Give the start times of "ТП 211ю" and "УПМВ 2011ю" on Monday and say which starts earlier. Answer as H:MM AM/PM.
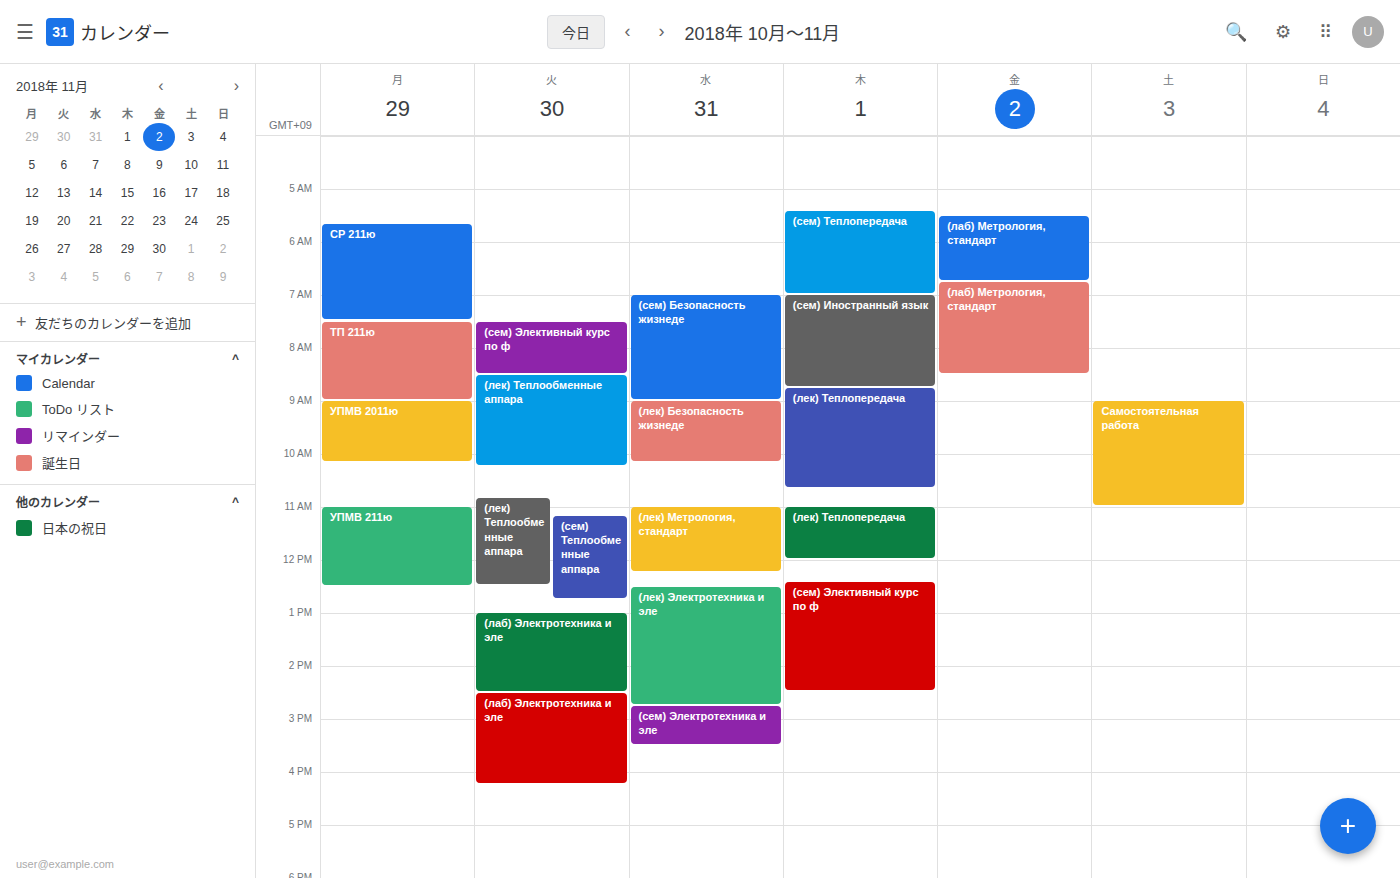
"ТП 211ю" 7:30 AM; "УПМВ 2011ю" 9:00 AM.